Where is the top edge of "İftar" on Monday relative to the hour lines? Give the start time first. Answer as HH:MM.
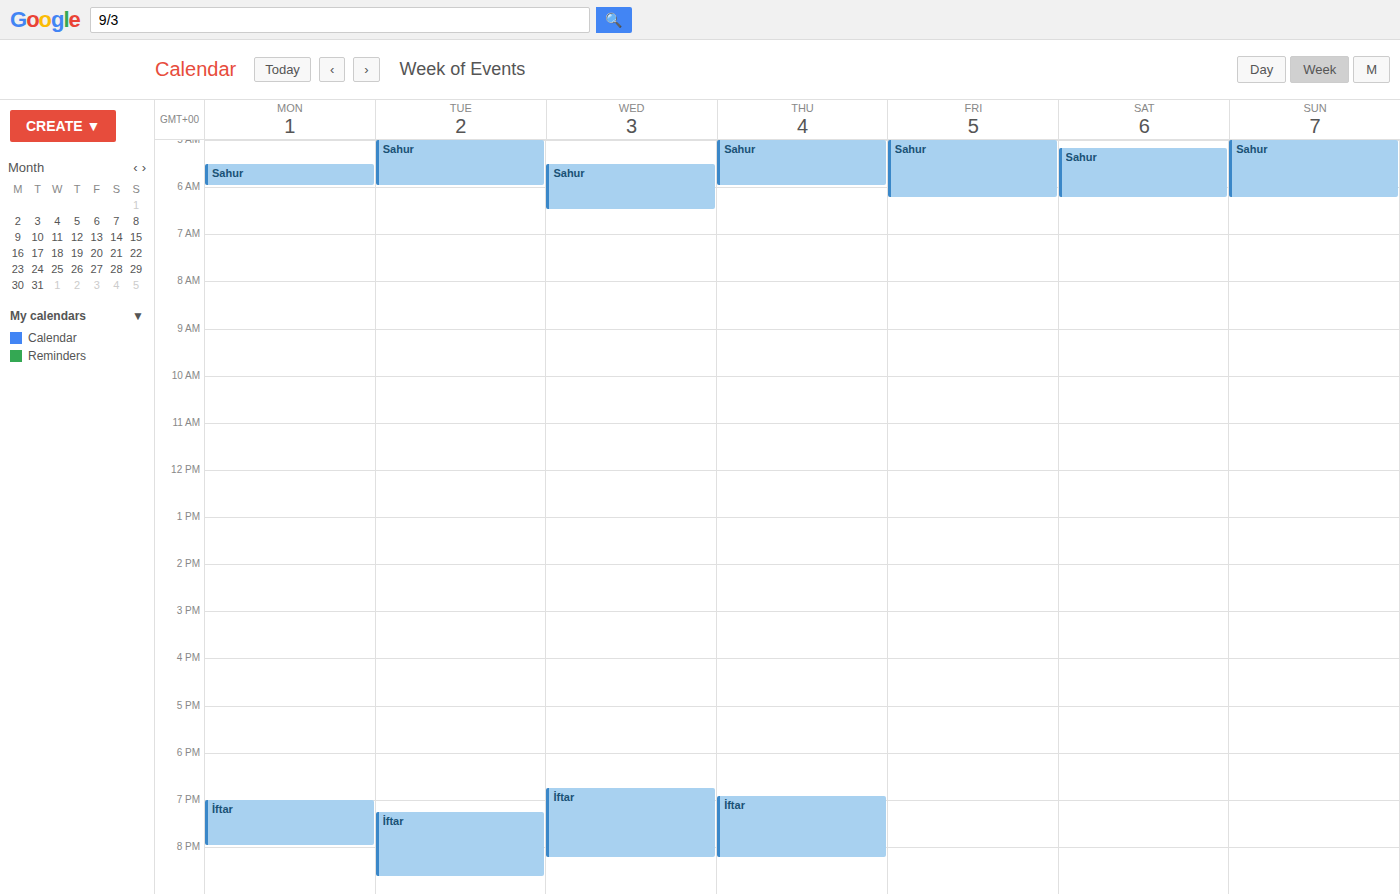
19:00 -- exactly on the 19:00 line.